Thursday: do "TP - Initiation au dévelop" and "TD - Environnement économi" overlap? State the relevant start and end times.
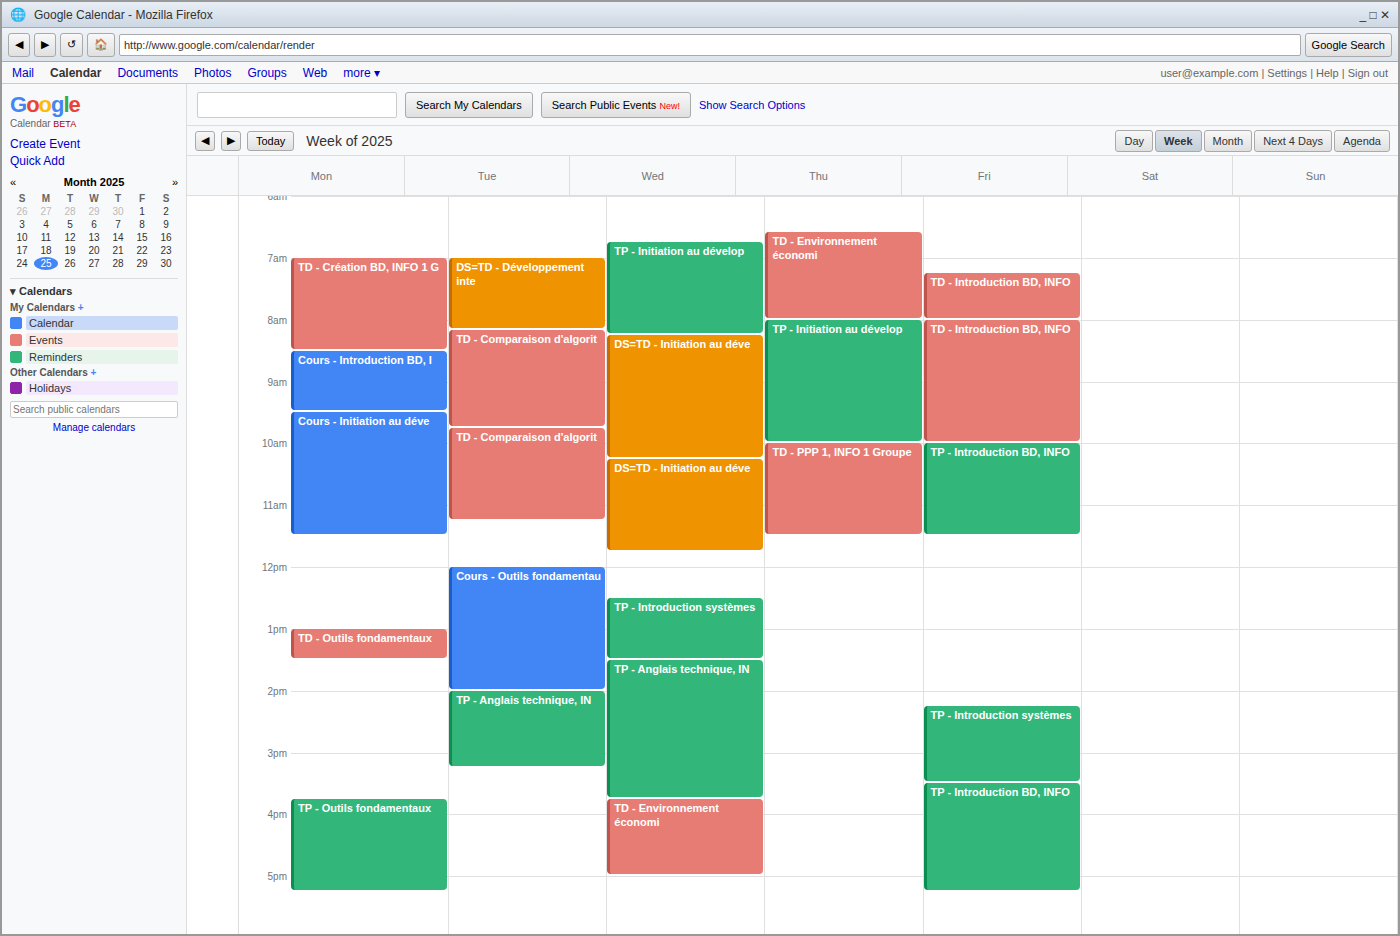
"TD - Environnement économi" ends at 8:00 AM, exactly when "TP - Initiation au dévelop" starts -- they touch but do not overlap.